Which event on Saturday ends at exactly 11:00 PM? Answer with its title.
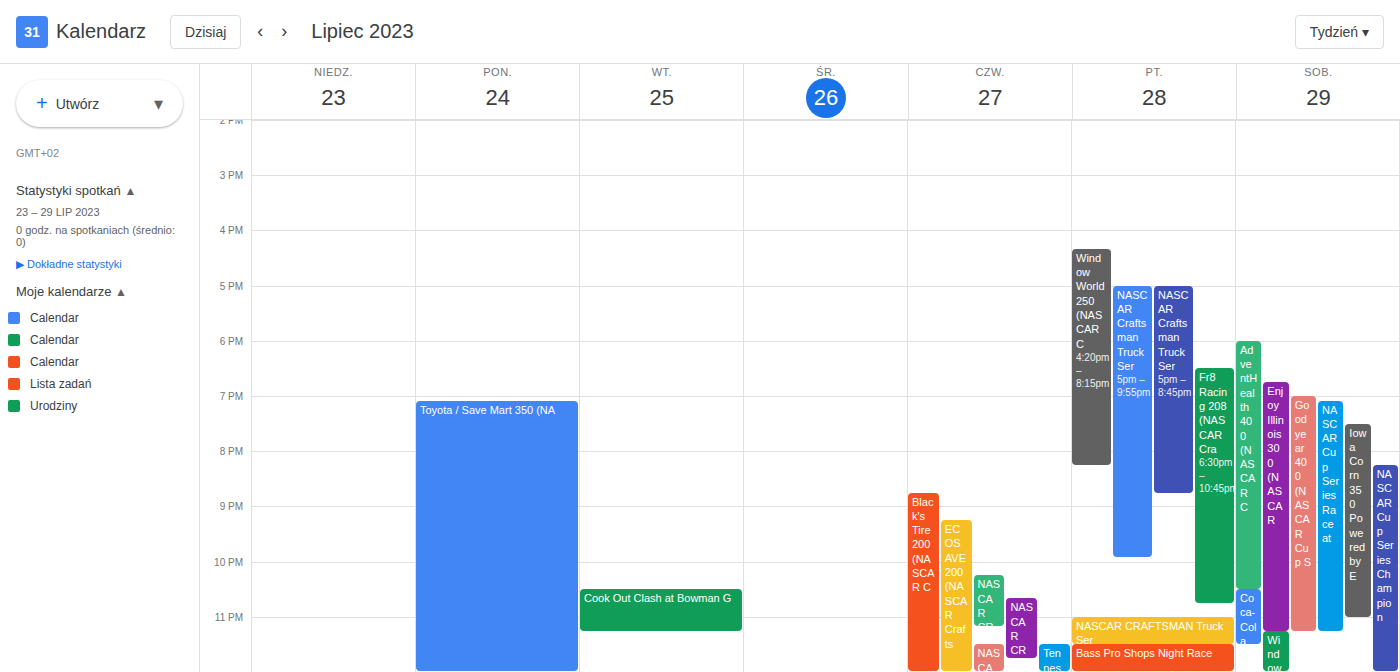
"Iowa Corn 350 Powered by E"